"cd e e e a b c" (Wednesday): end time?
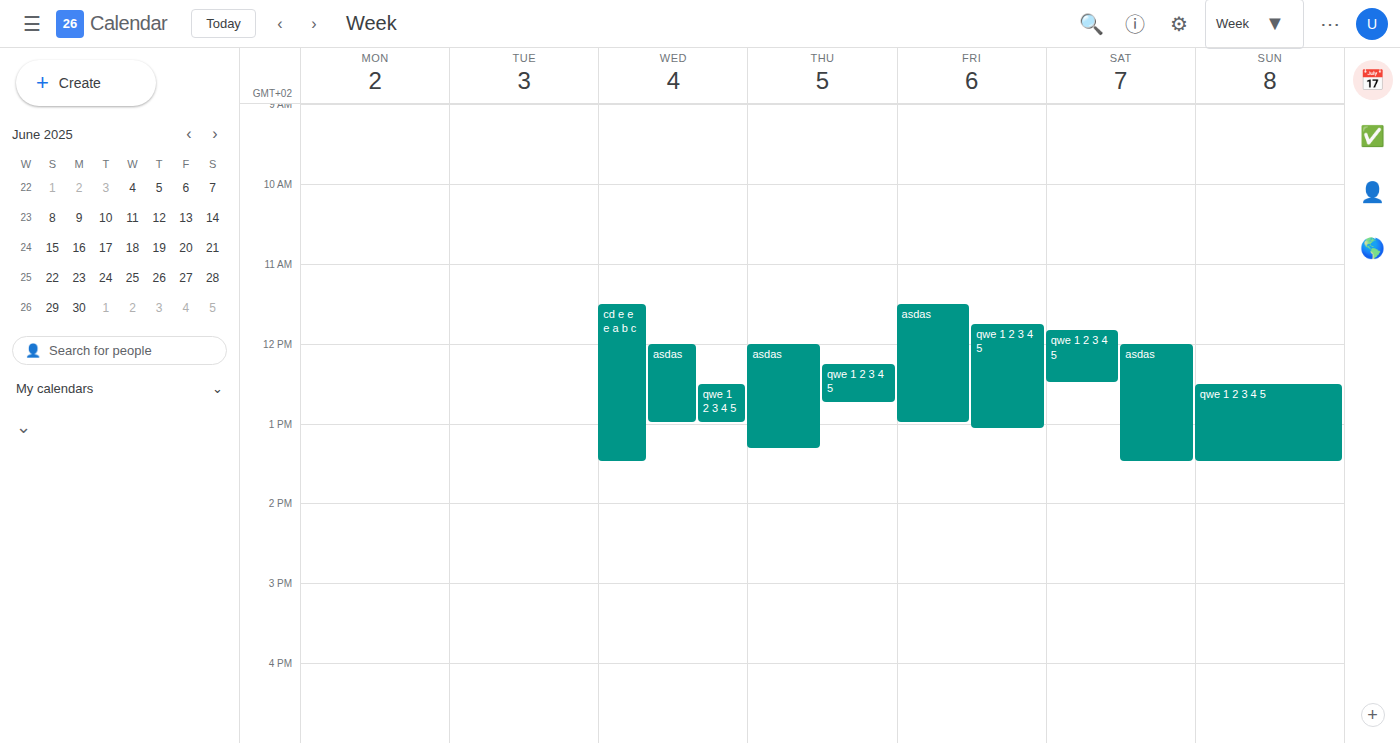
1:30 PM